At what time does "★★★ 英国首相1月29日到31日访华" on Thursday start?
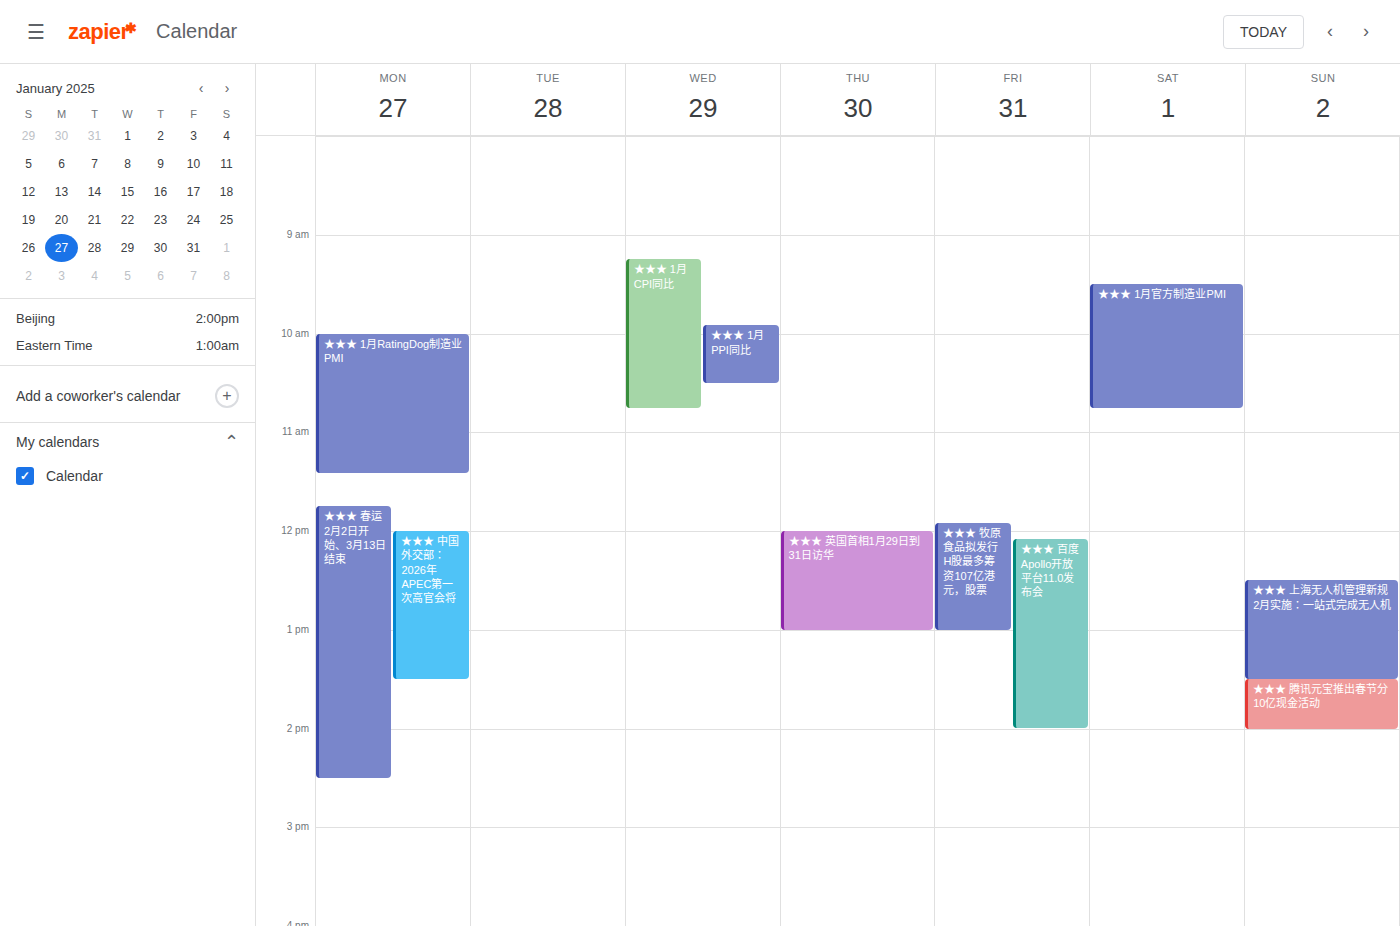
12:00 PM